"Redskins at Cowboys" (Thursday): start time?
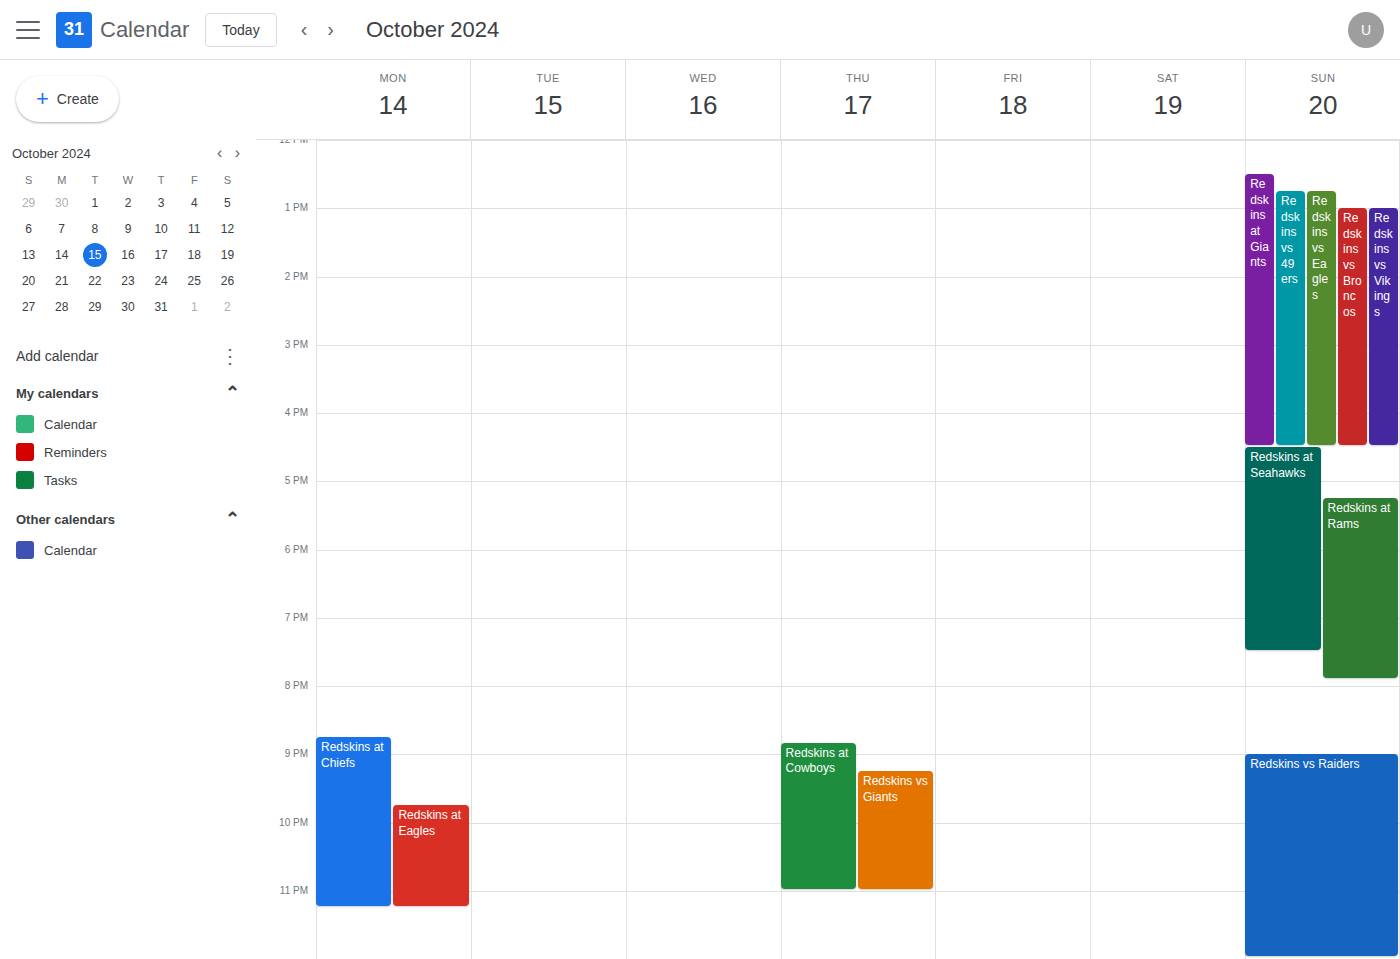
8:50 PM